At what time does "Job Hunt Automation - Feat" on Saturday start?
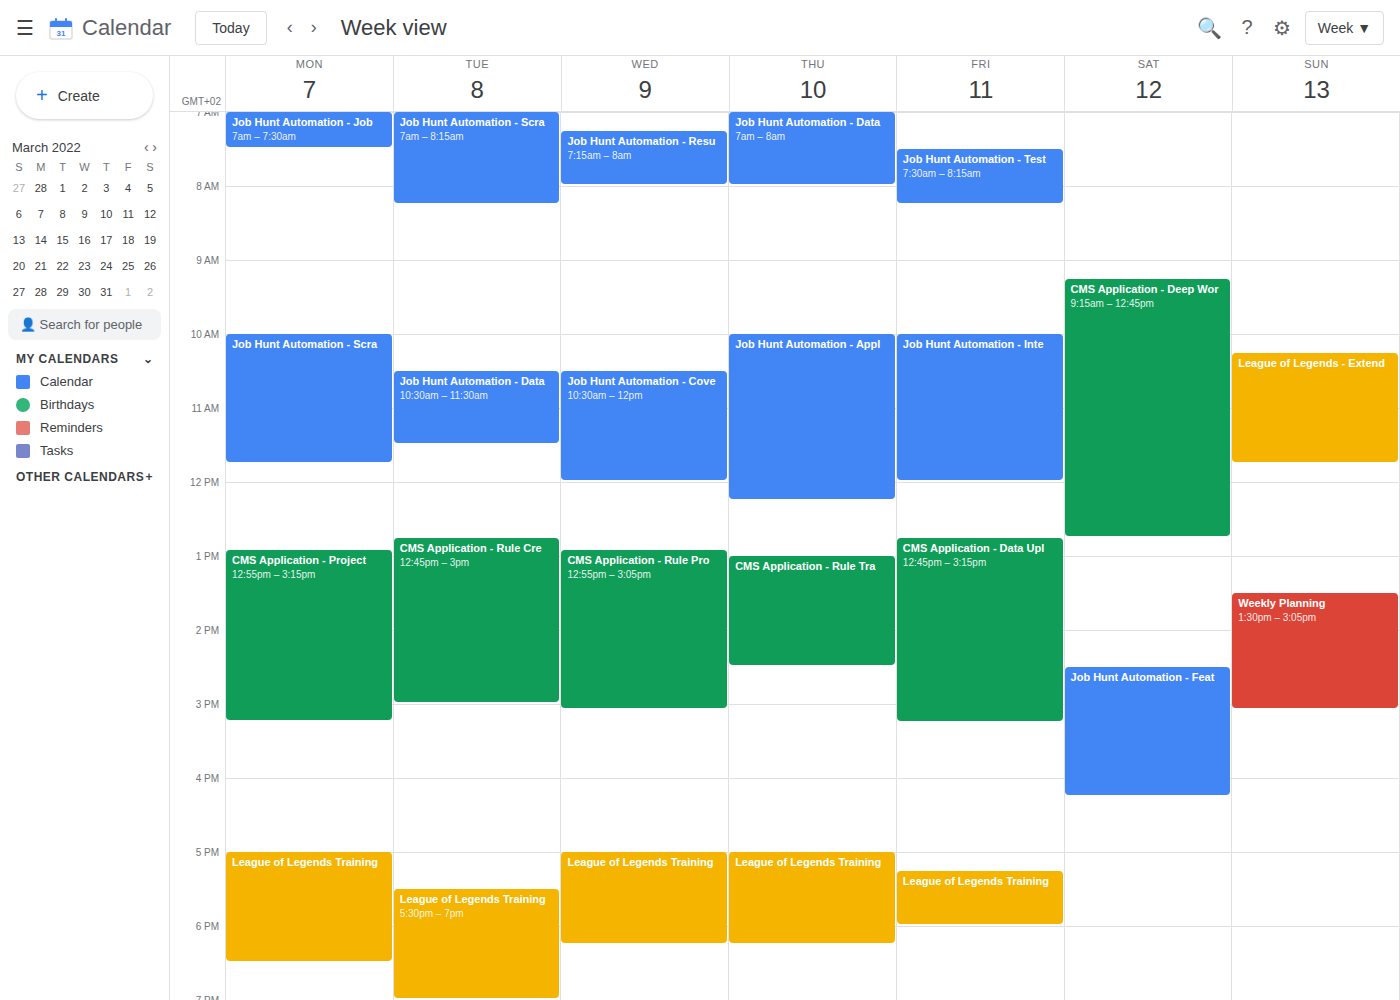
2:30 PM